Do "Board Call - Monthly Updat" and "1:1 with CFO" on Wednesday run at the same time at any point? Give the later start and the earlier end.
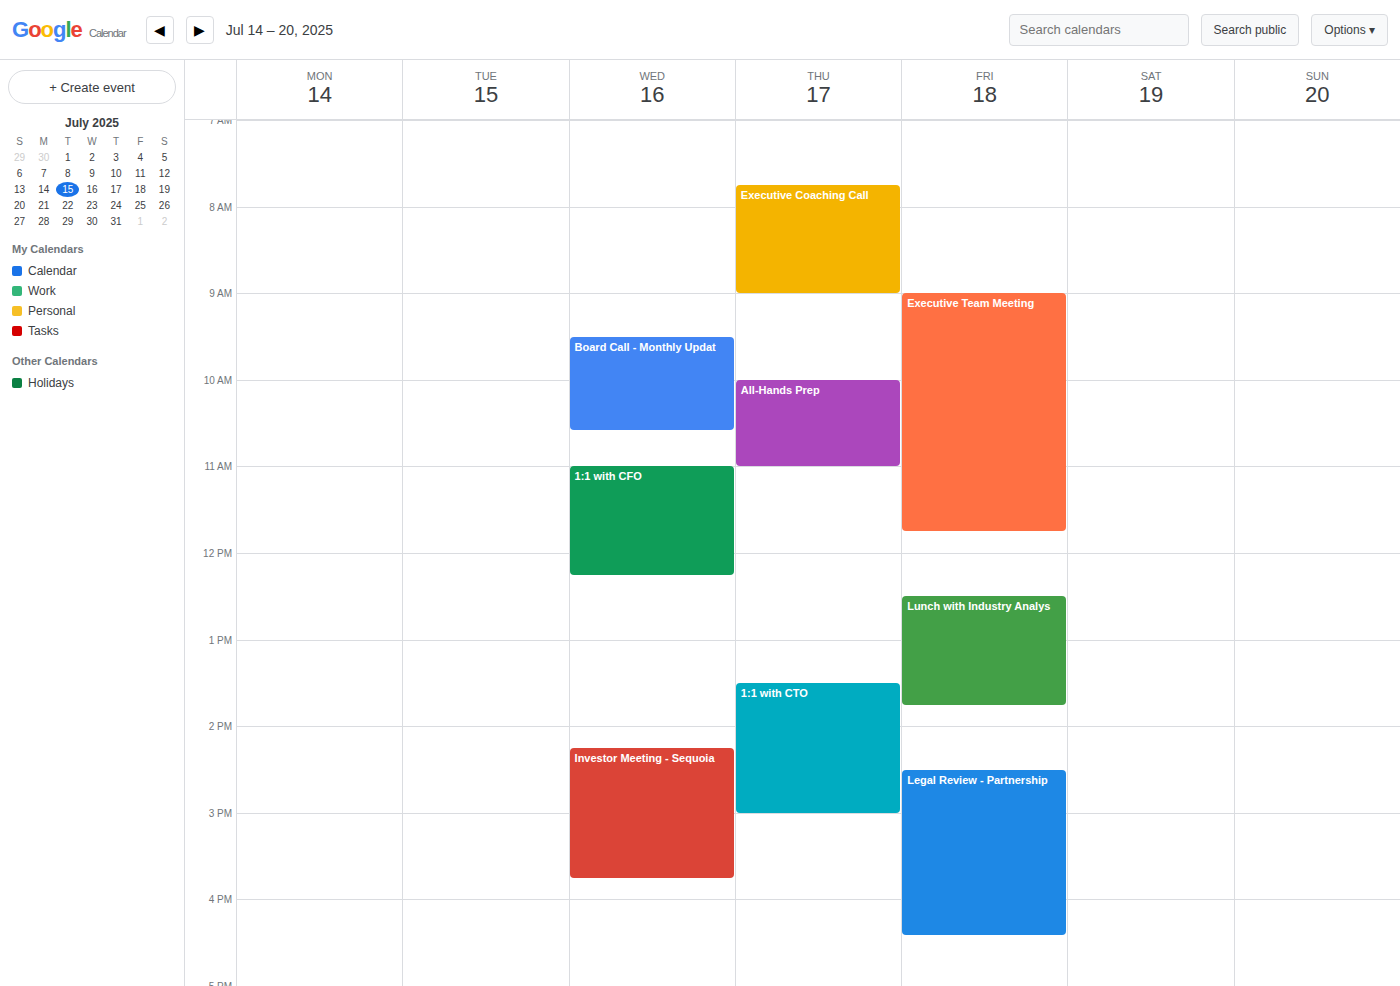
"Board Call - Monthly Updat" ends at 10:35 and "1:1 with CFO" starts at 11:00 -- no overlap.